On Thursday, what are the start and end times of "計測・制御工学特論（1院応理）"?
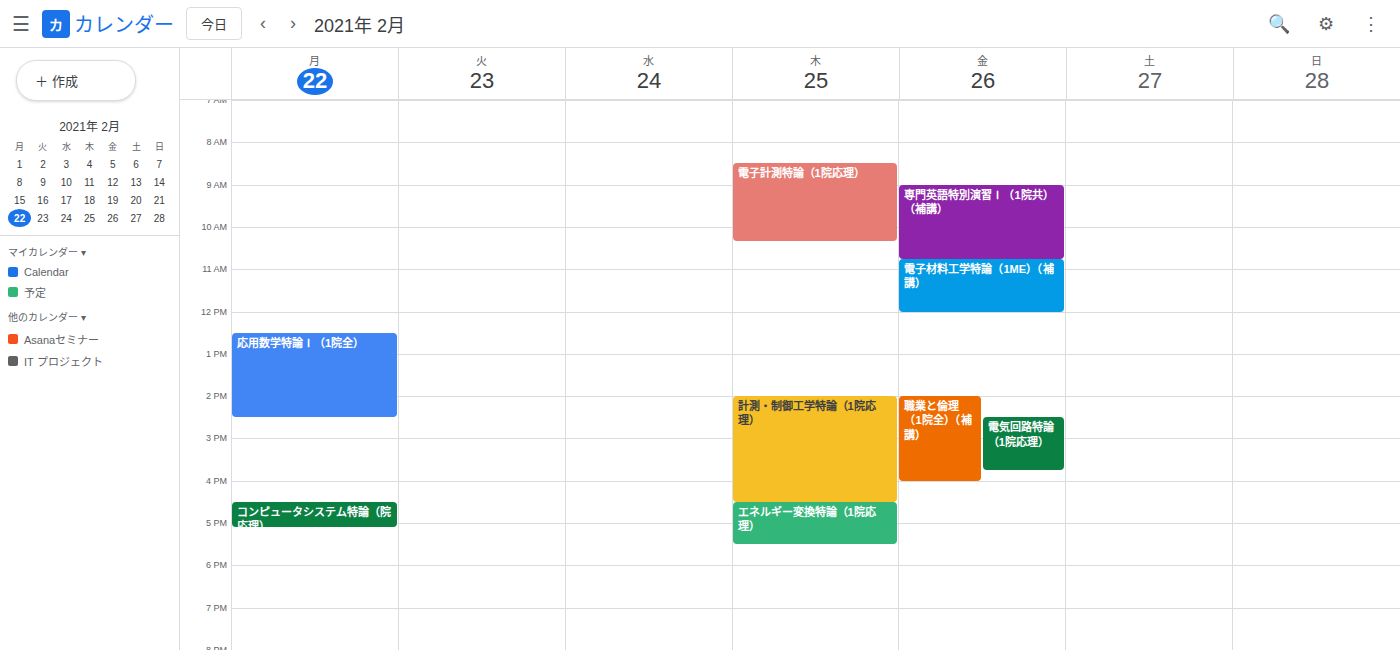
2:00 PM to 4:30 PM